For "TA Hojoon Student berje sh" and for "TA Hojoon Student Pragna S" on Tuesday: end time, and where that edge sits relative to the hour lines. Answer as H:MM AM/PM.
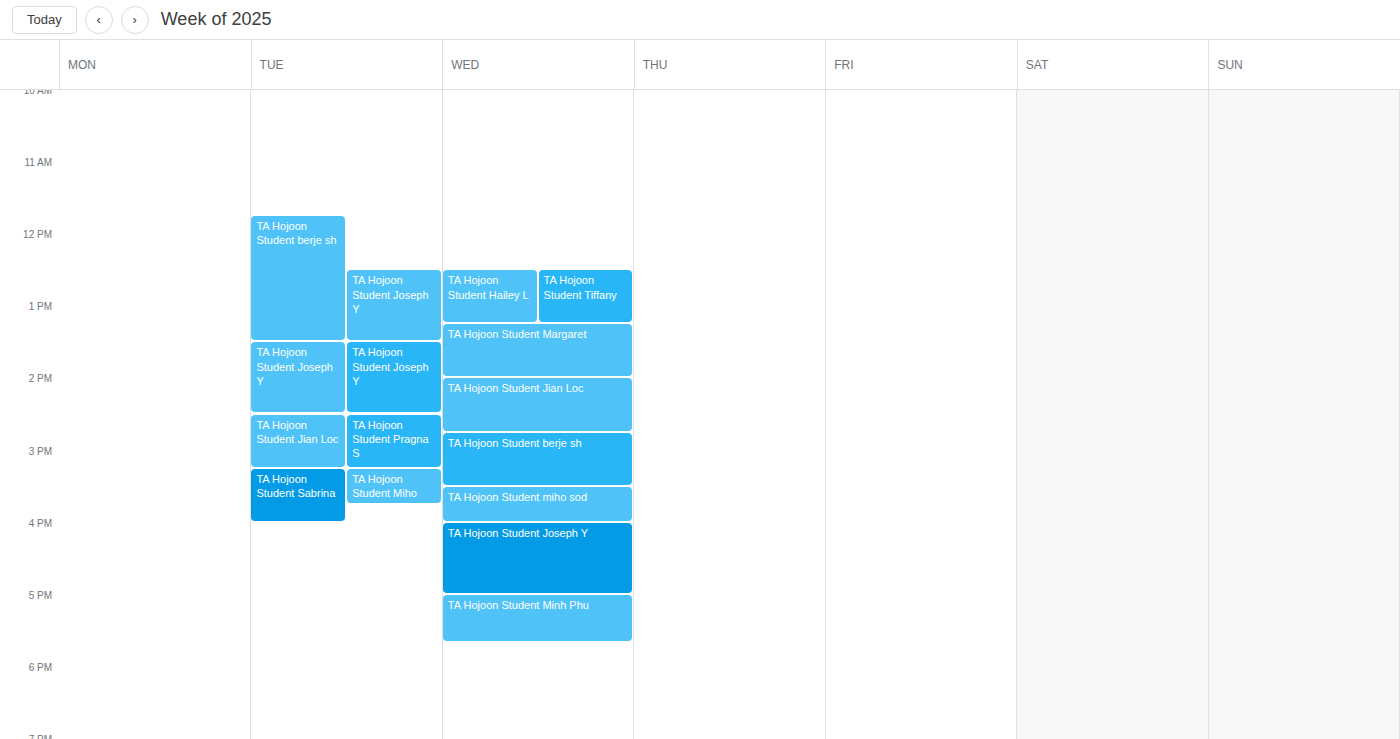
"TA Hojoon Student berje sh": 1:30 PM, halfway between the 1 PM and 2 PM lines. "TA Hojoon Student Pragna S": 3:15 PM, neither: a quarter of the way from the 3 PM line to the 4 PM line.